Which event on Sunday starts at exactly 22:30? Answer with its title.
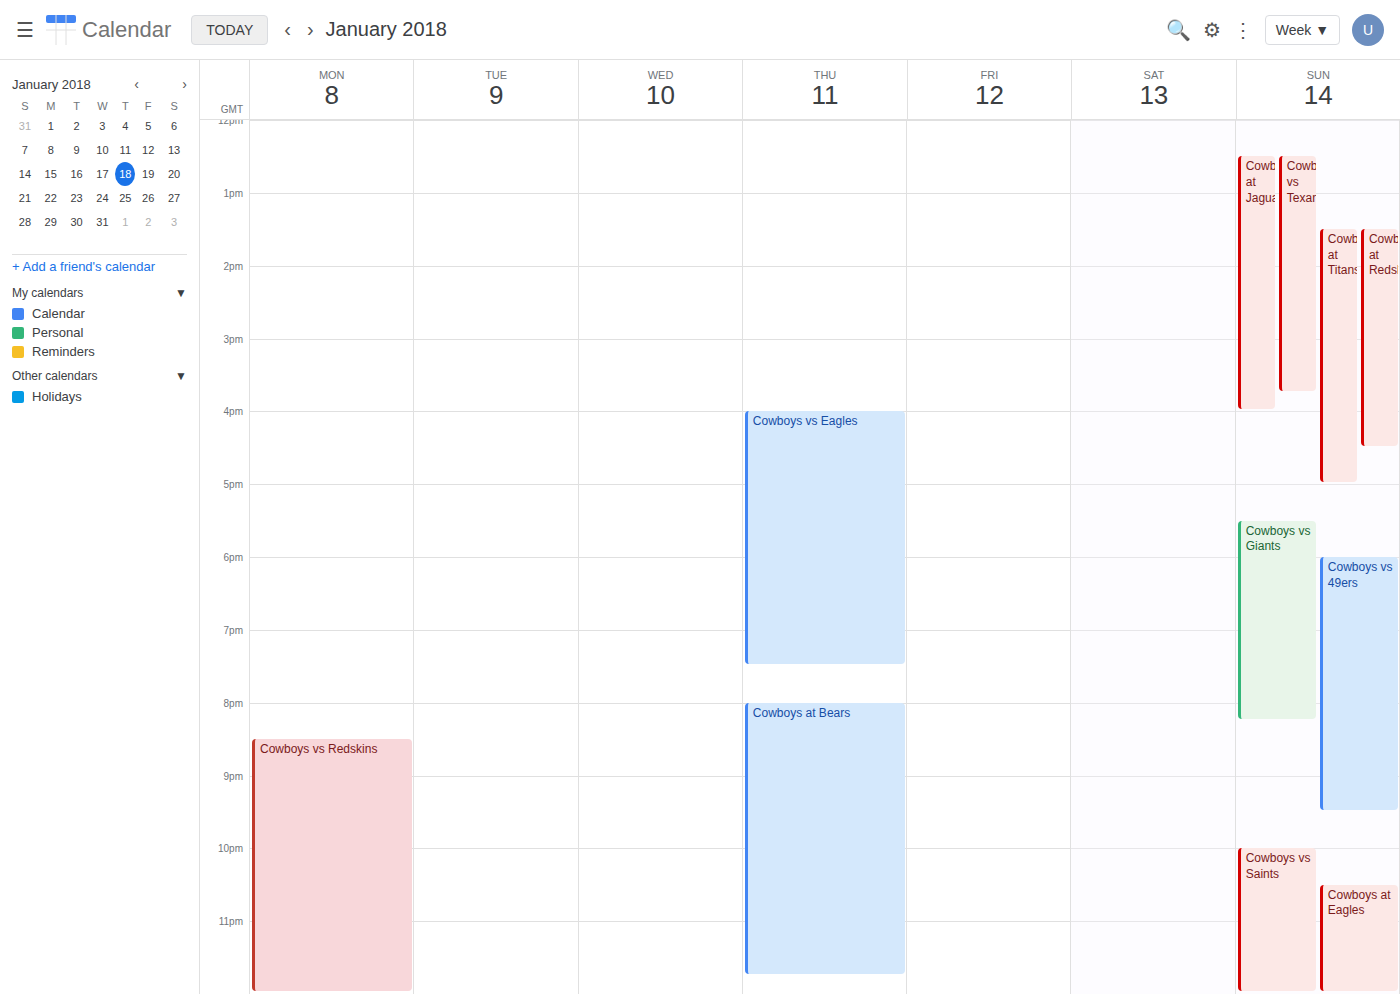
"Cowboys at Eagles"